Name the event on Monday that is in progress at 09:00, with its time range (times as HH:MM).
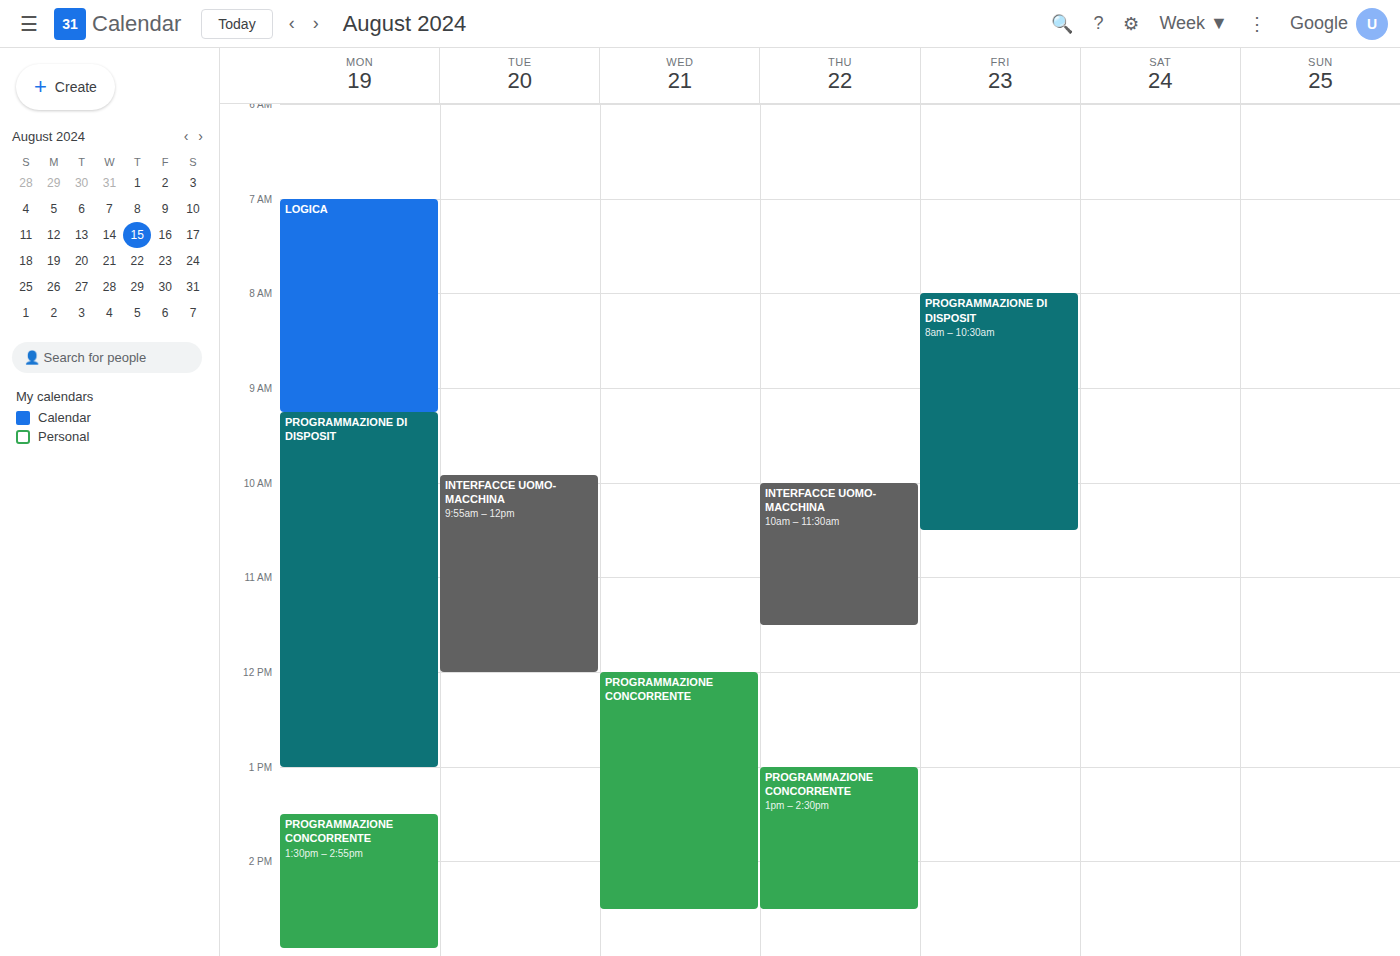
"LOGICA", 07:00 to 09:15